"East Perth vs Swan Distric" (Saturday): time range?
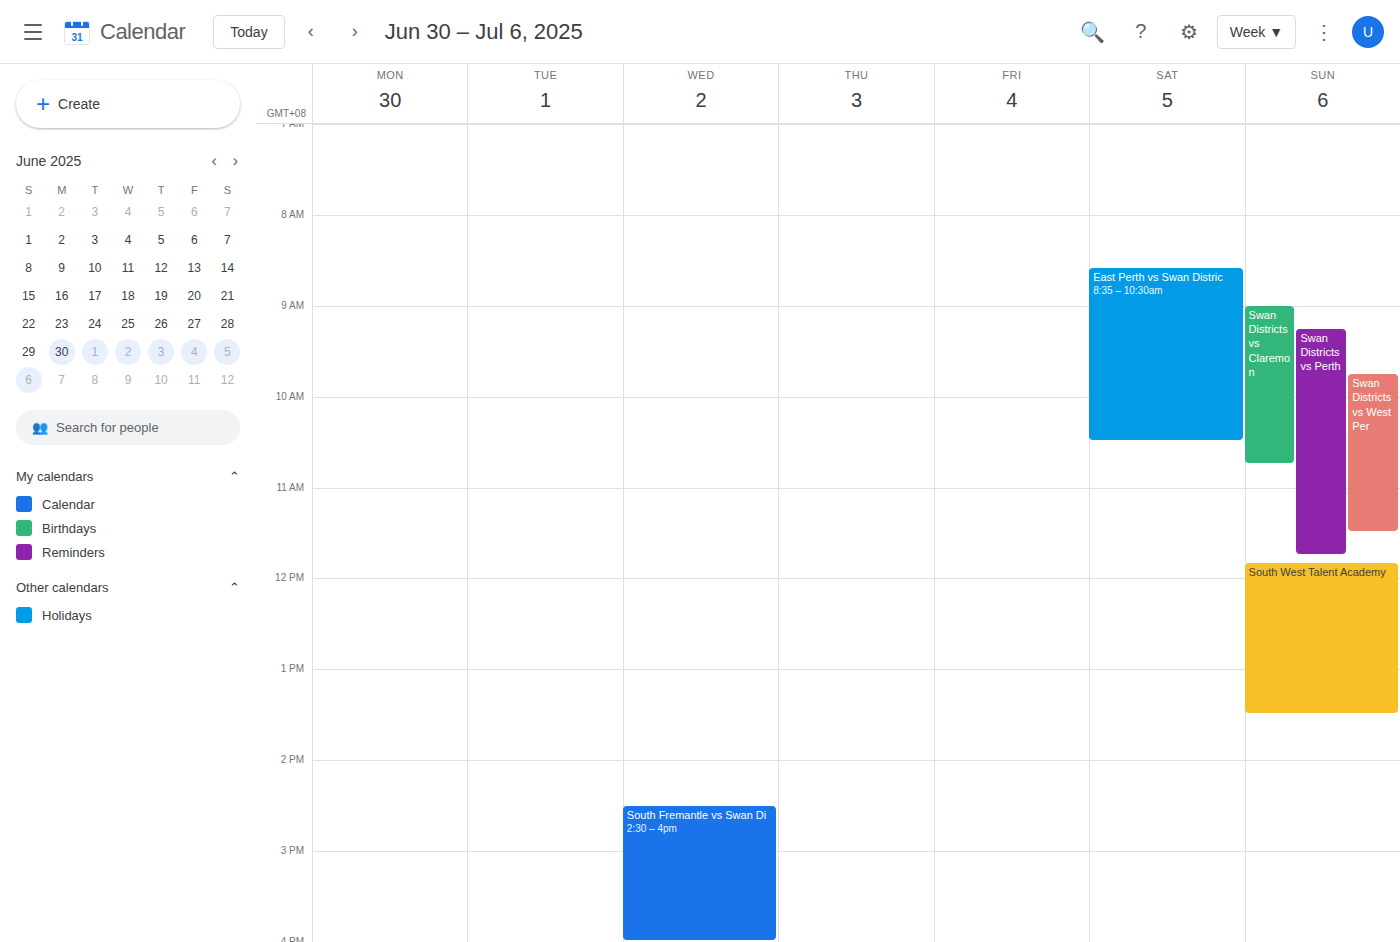
8:35 AM to 10:30 AM